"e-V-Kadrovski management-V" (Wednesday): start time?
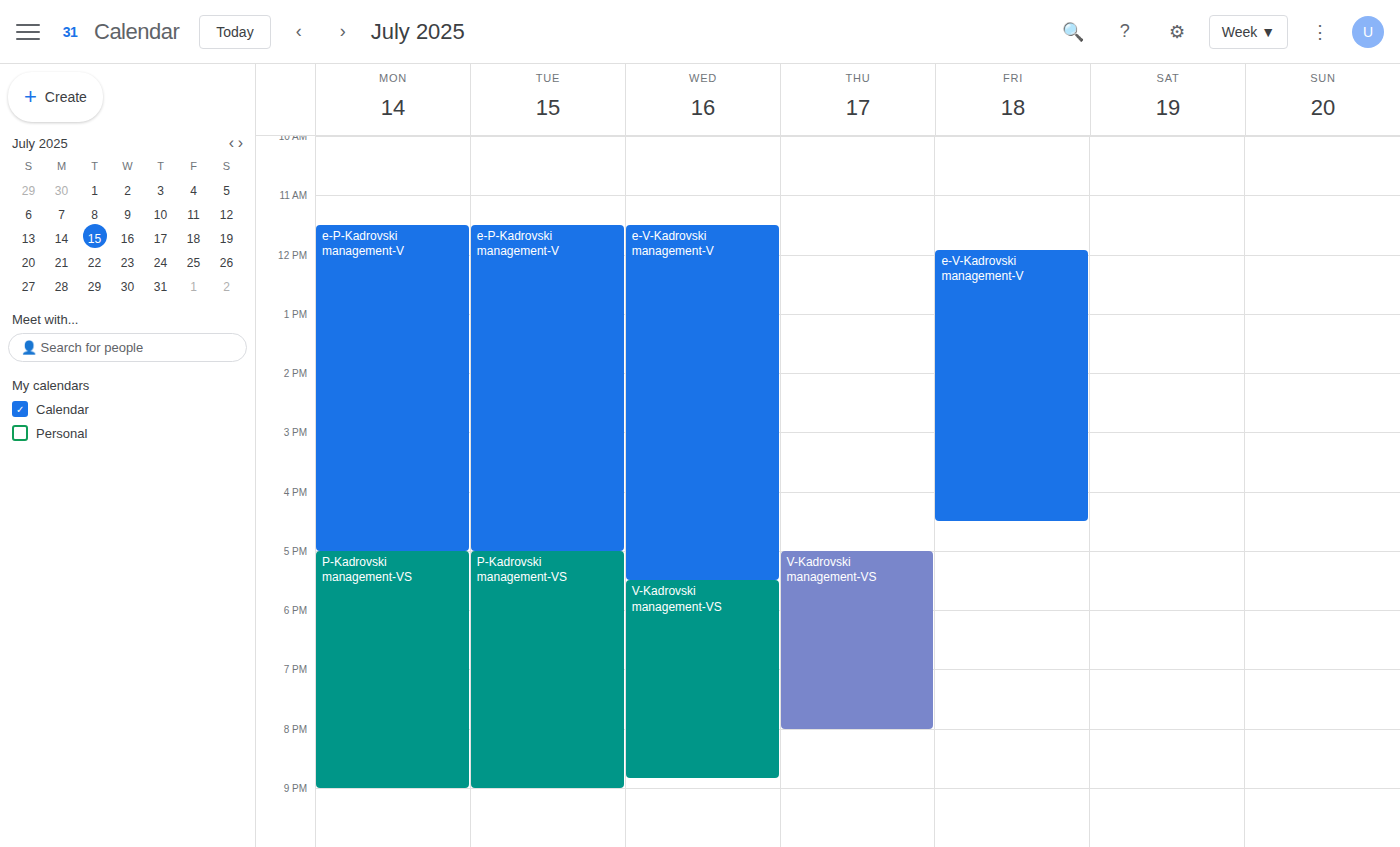
11:30 AM